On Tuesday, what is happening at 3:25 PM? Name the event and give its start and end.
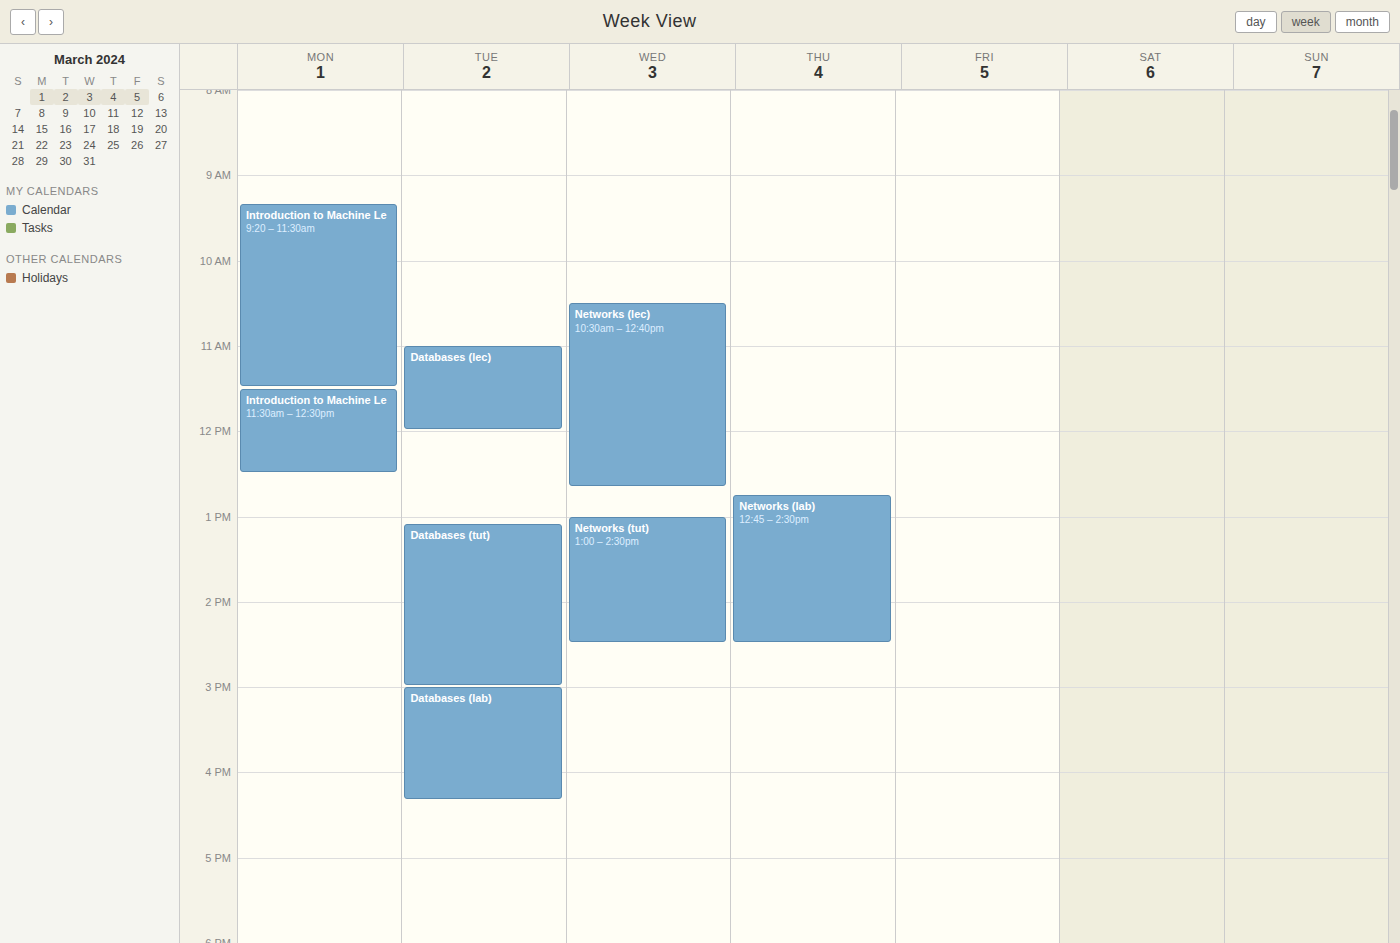
"Databases (lab)", 3:00 PM to 4:20 PM